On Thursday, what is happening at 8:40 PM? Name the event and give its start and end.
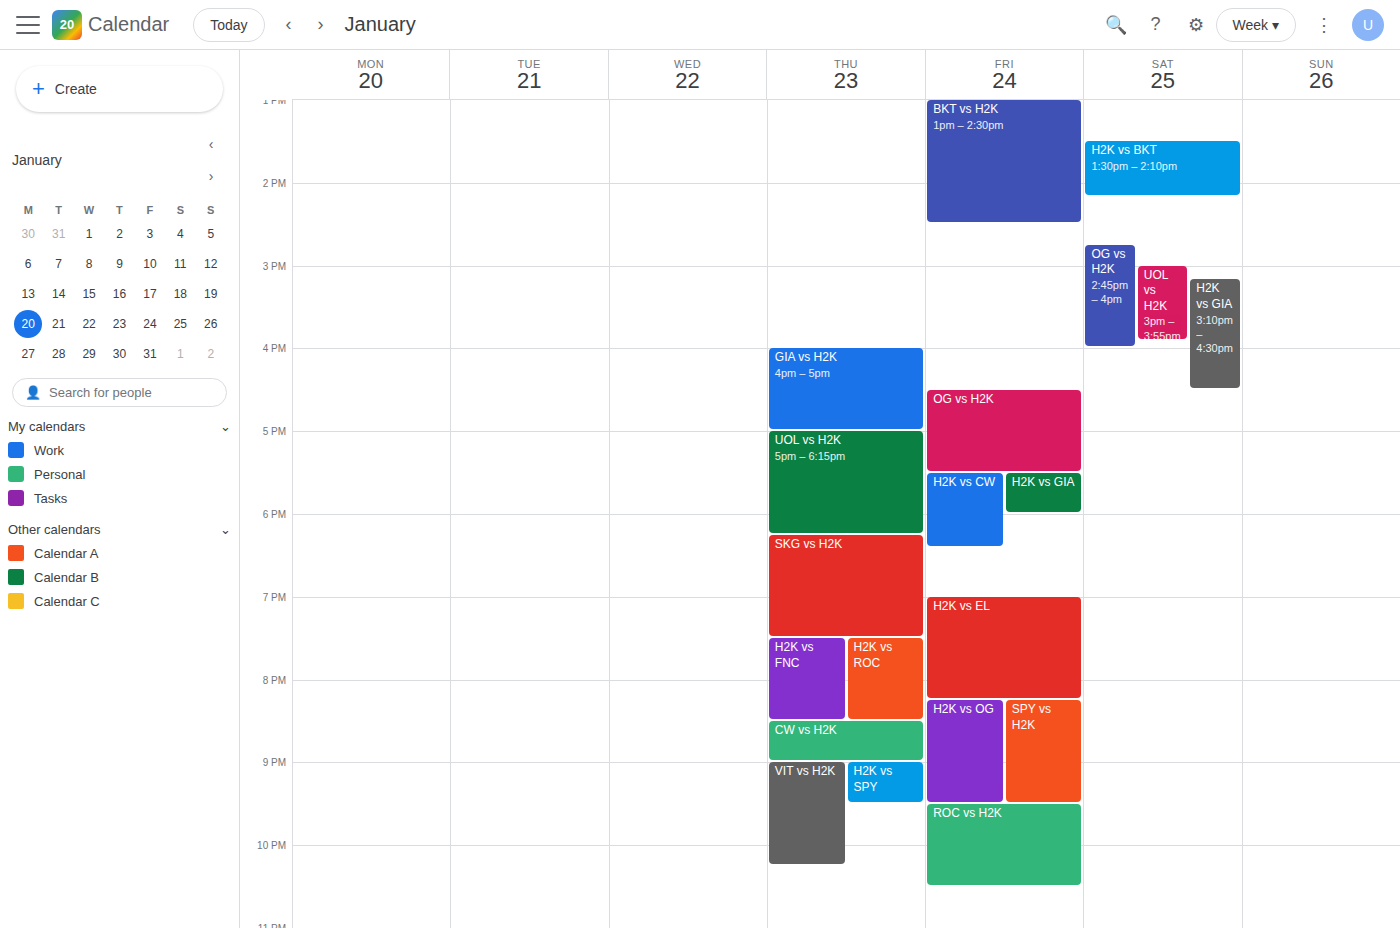
"CW vs H2K", 8:30 PM to 9:00 PM